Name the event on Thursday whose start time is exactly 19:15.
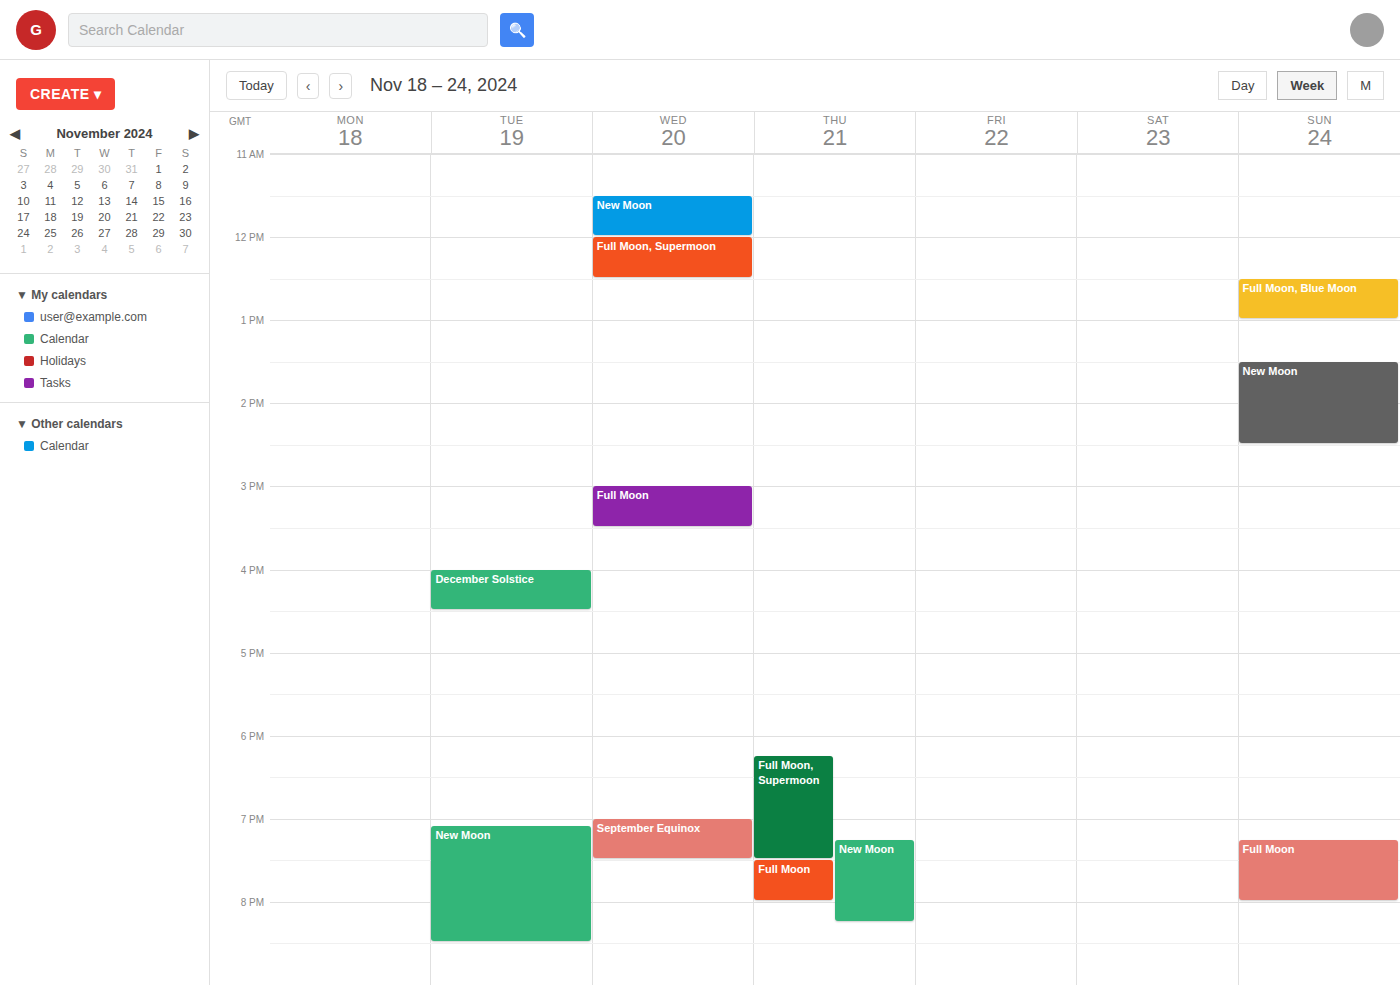
"New Moon"